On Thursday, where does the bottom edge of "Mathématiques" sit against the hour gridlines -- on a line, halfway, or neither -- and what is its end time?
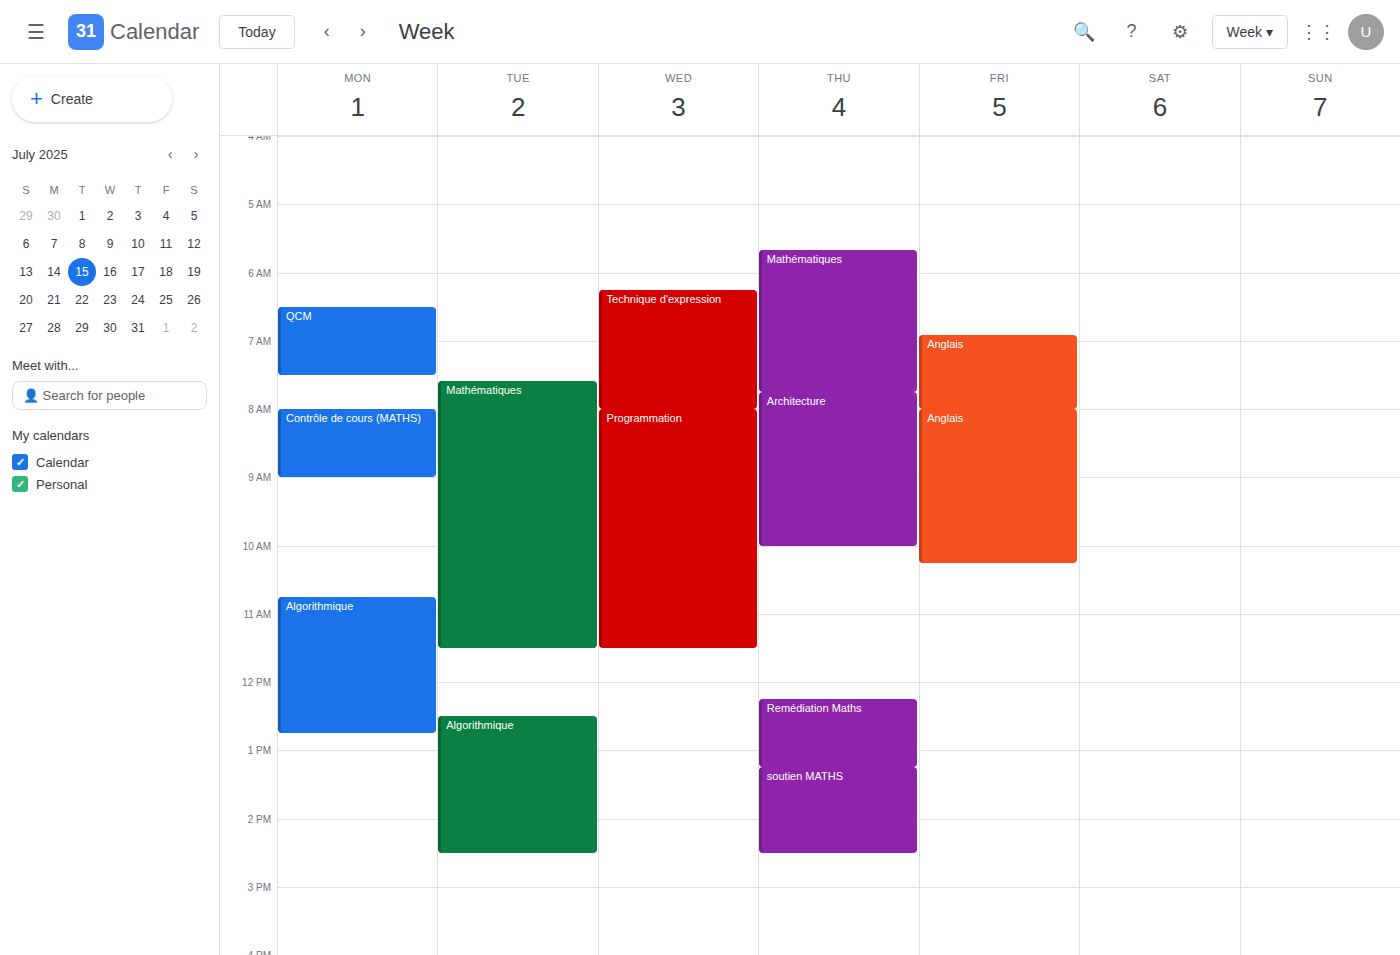
07:45 -- neither: three quarters of the way from the 07:00 line to the 08:00 line.